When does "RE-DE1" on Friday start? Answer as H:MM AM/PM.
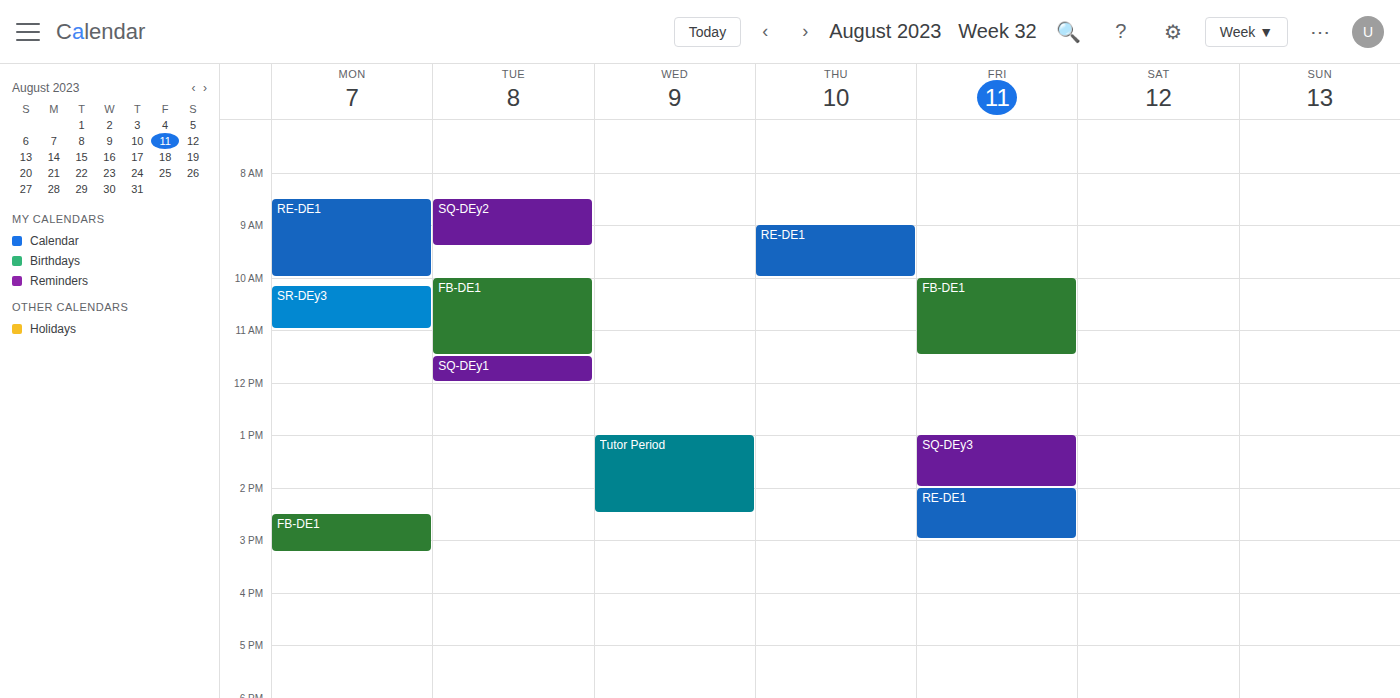
2:00 PM